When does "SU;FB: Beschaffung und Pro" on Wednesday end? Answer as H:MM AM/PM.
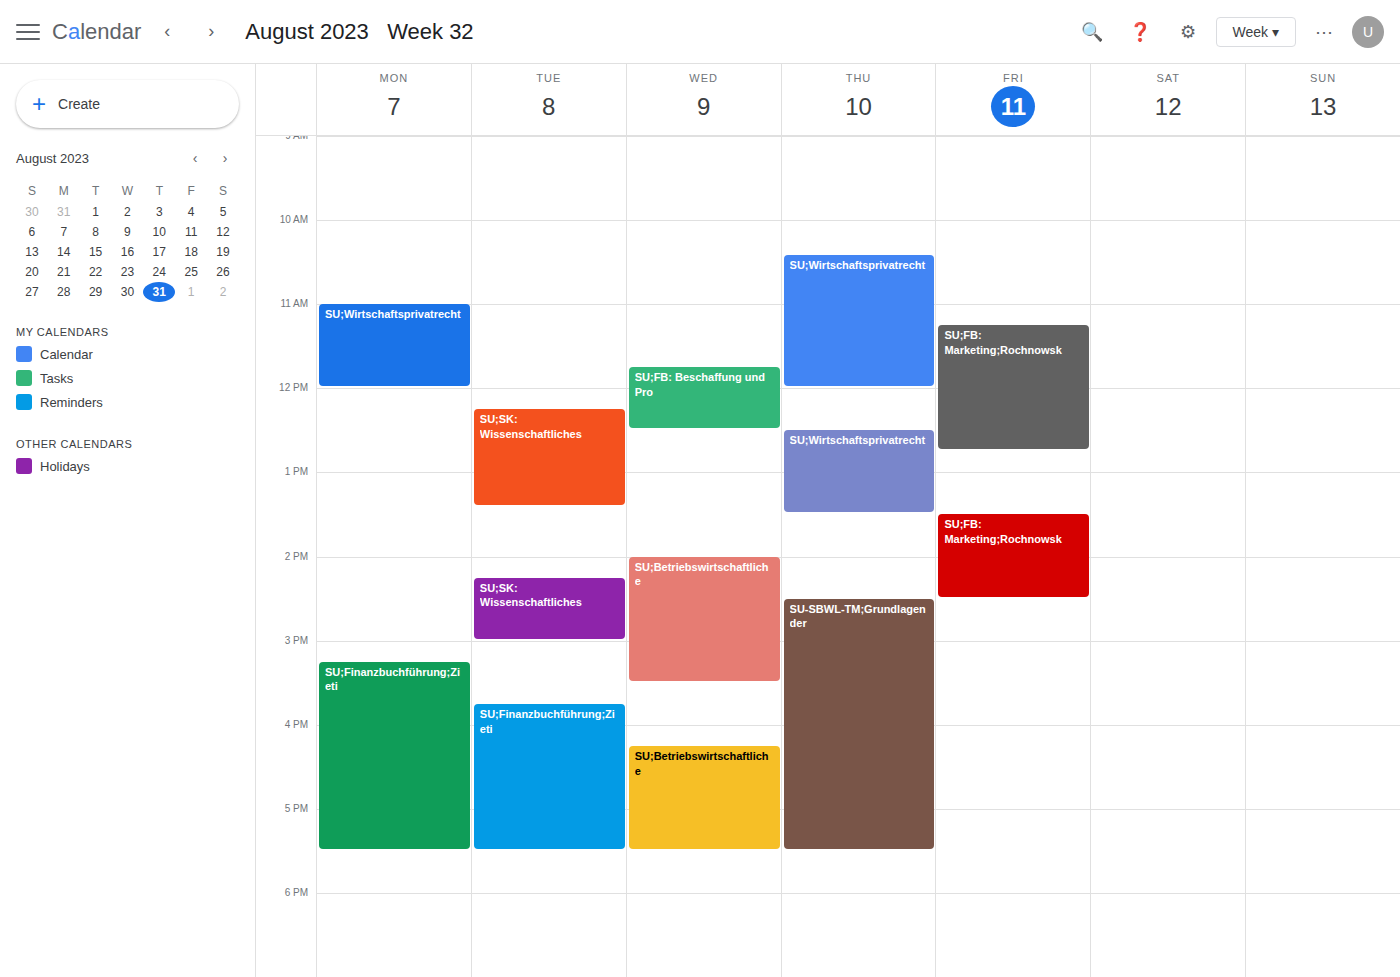
12:30 PM